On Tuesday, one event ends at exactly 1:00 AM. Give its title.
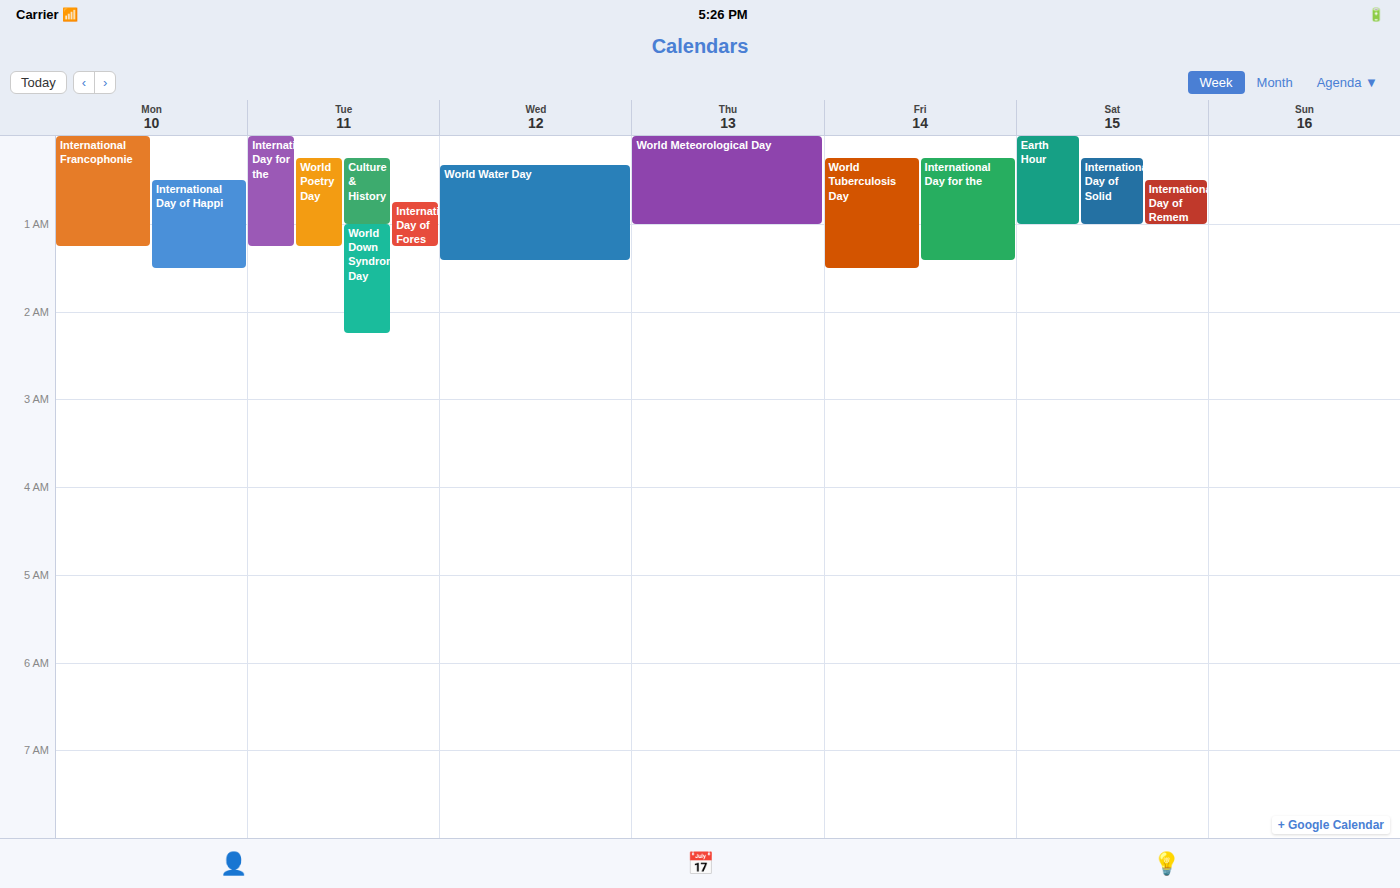
"Culture & History"